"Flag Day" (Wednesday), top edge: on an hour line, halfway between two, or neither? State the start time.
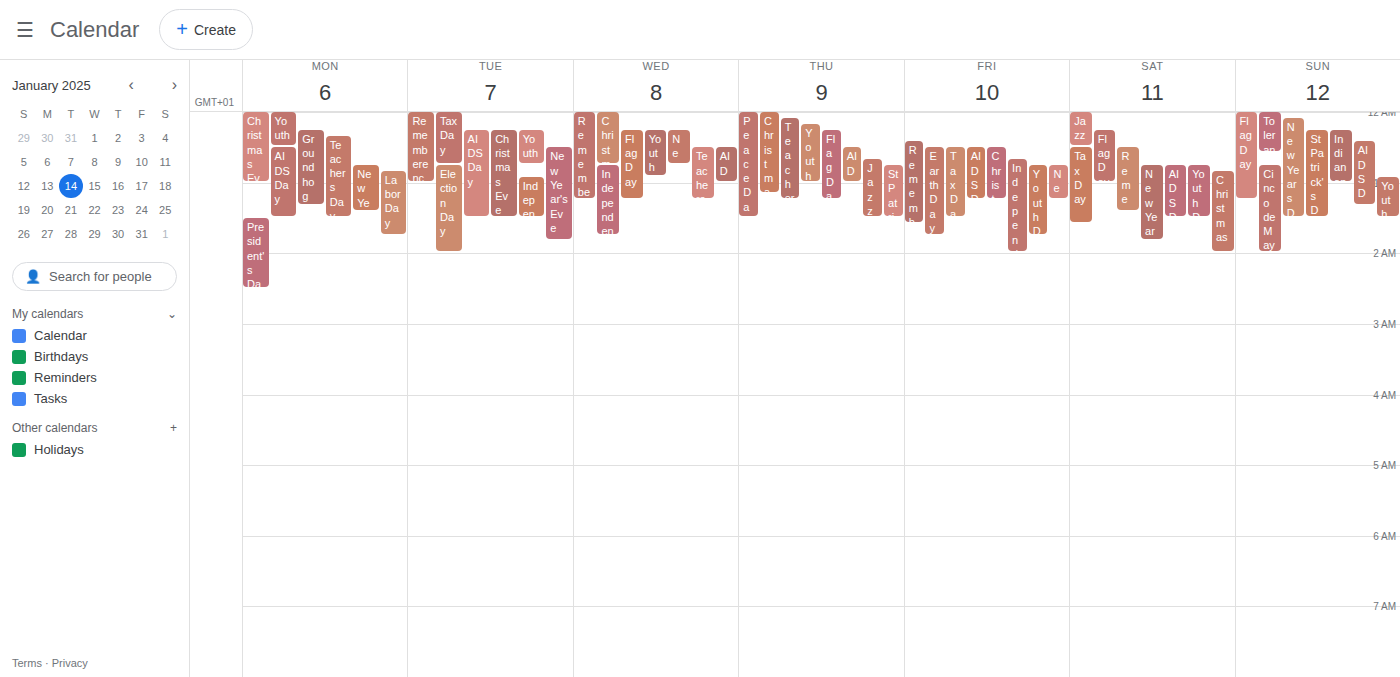
12:15 AM -- neither: a quarter of the way from the 12 AM line to the 1 AM line.